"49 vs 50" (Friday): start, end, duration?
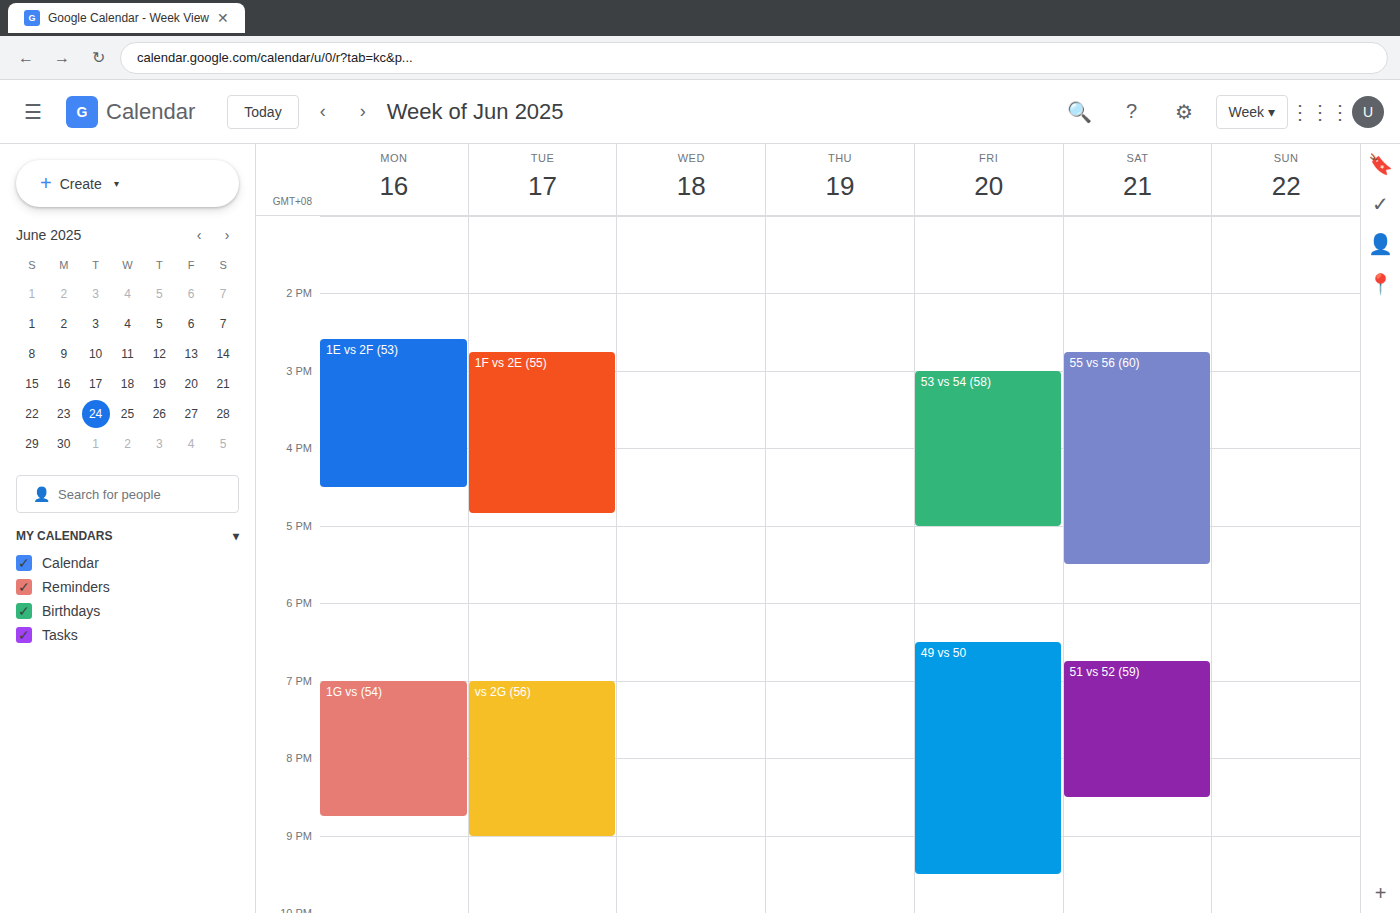
18:30 to 21:30, 3 hours